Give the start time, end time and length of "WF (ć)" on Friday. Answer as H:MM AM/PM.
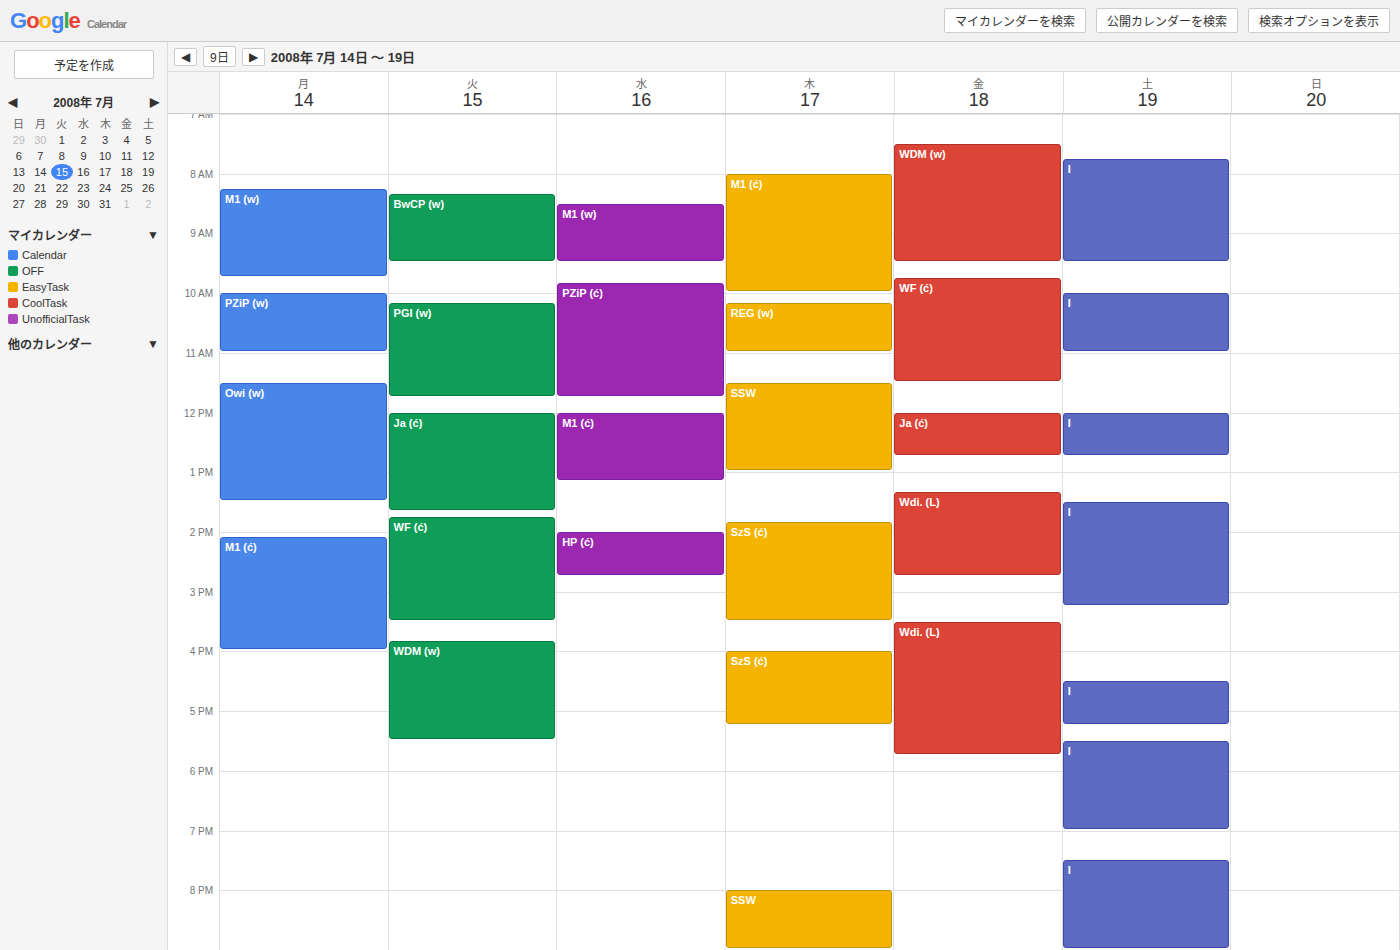
9:45 AM to 11:30 AM, 1 hour 45 minutes